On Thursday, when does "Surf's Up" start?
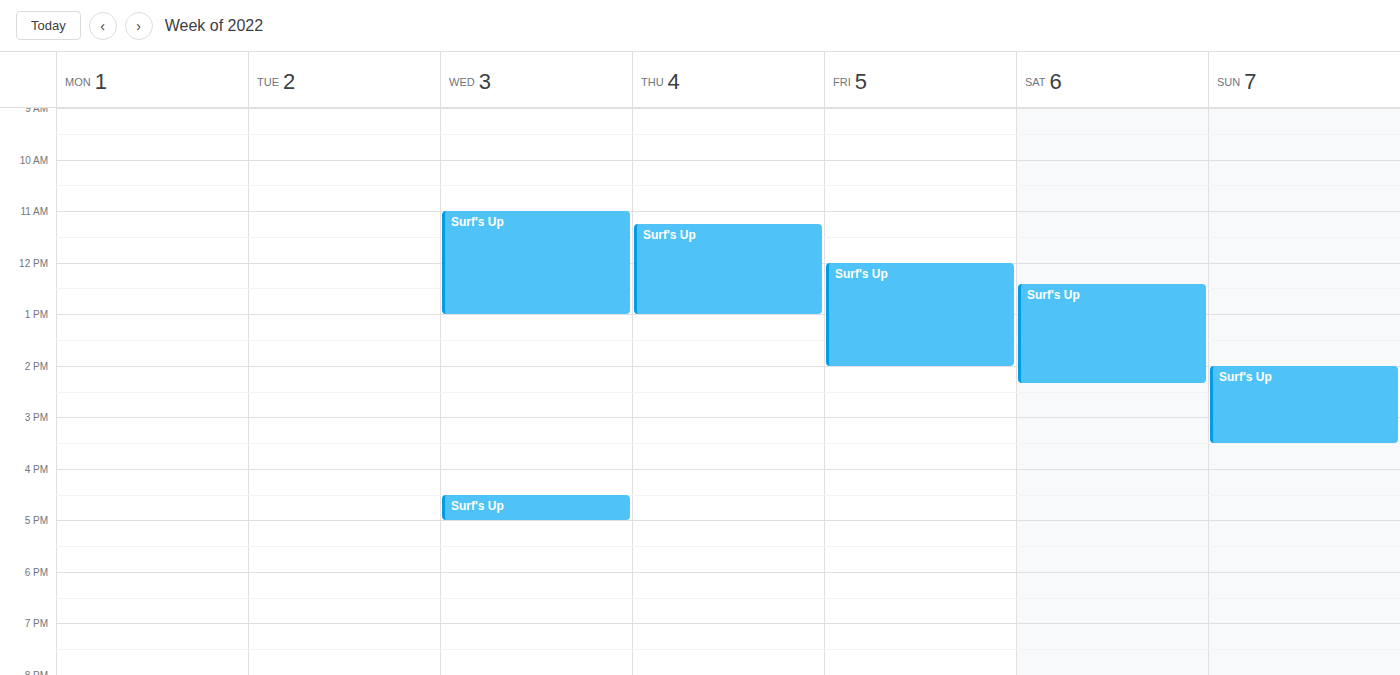
11:15 AM